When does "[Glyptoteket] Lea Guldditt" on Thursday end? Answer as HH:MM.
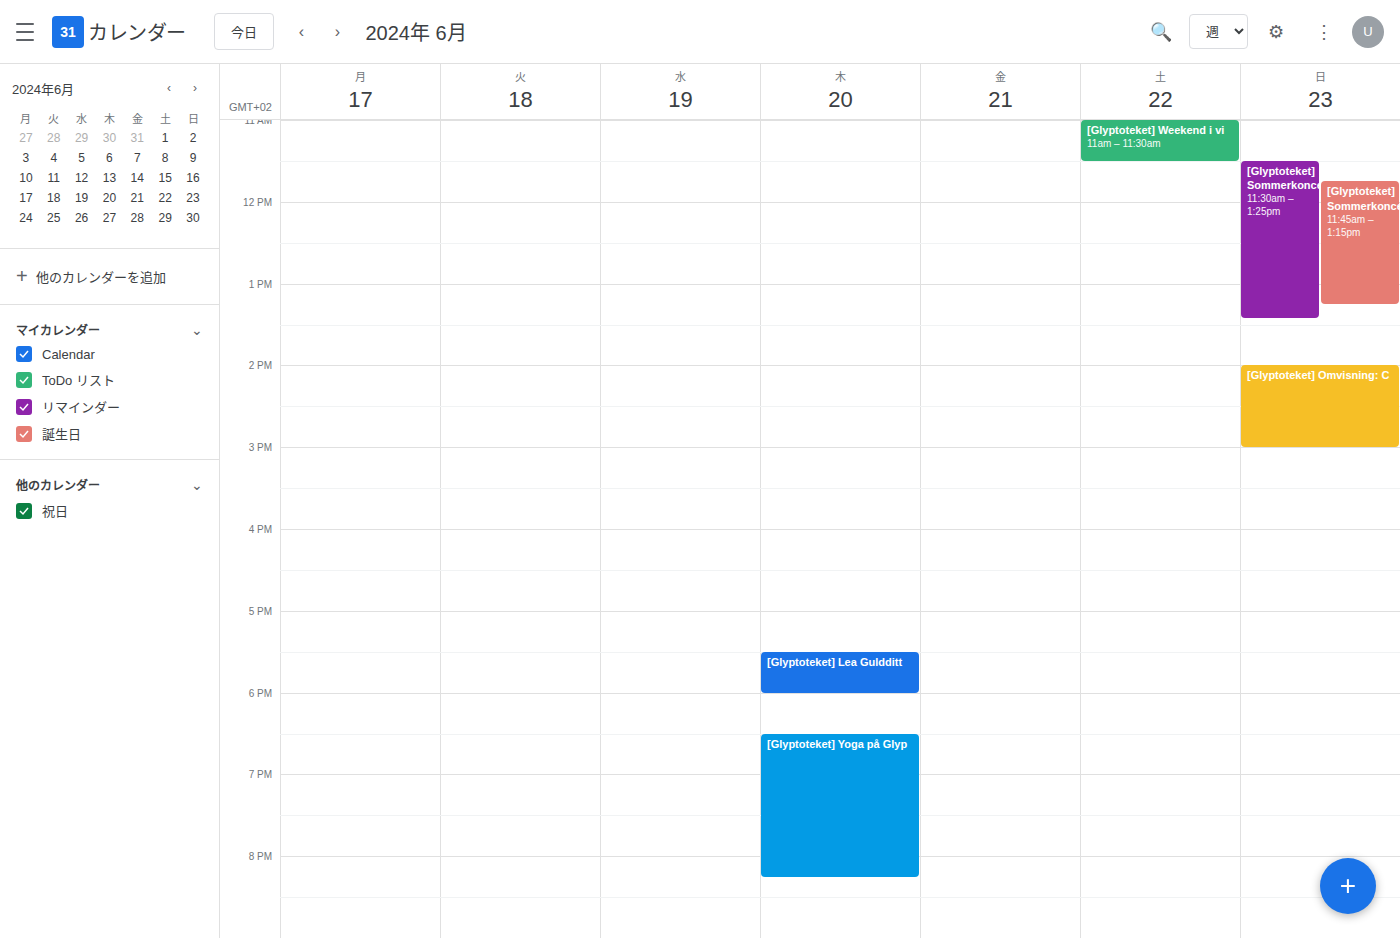
18:00